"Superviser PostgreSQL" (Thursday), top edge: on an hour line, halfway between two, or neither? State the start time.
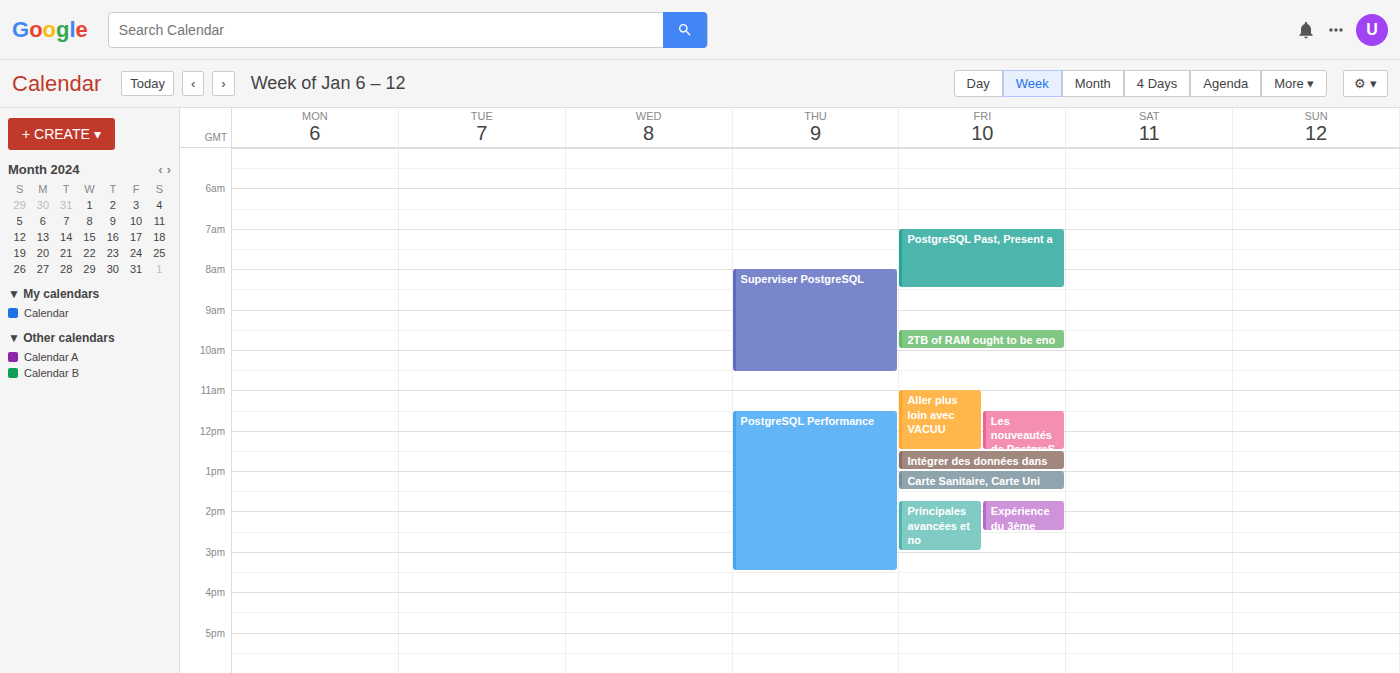
8:00 AM -- exactly on the 8 AM line.